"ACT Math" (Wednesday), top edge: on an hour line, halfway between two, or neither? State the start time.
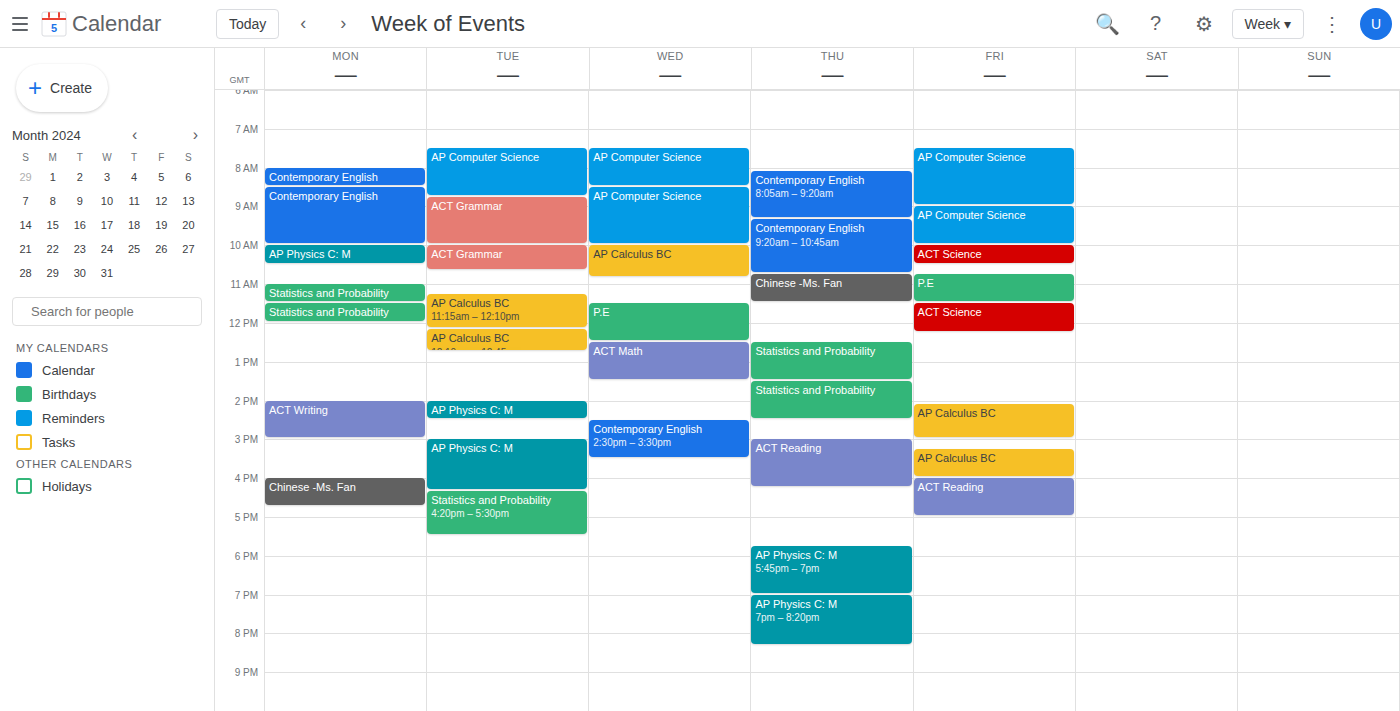
12:30 PM -- halfway between the 12 PM and 1 PM lines.